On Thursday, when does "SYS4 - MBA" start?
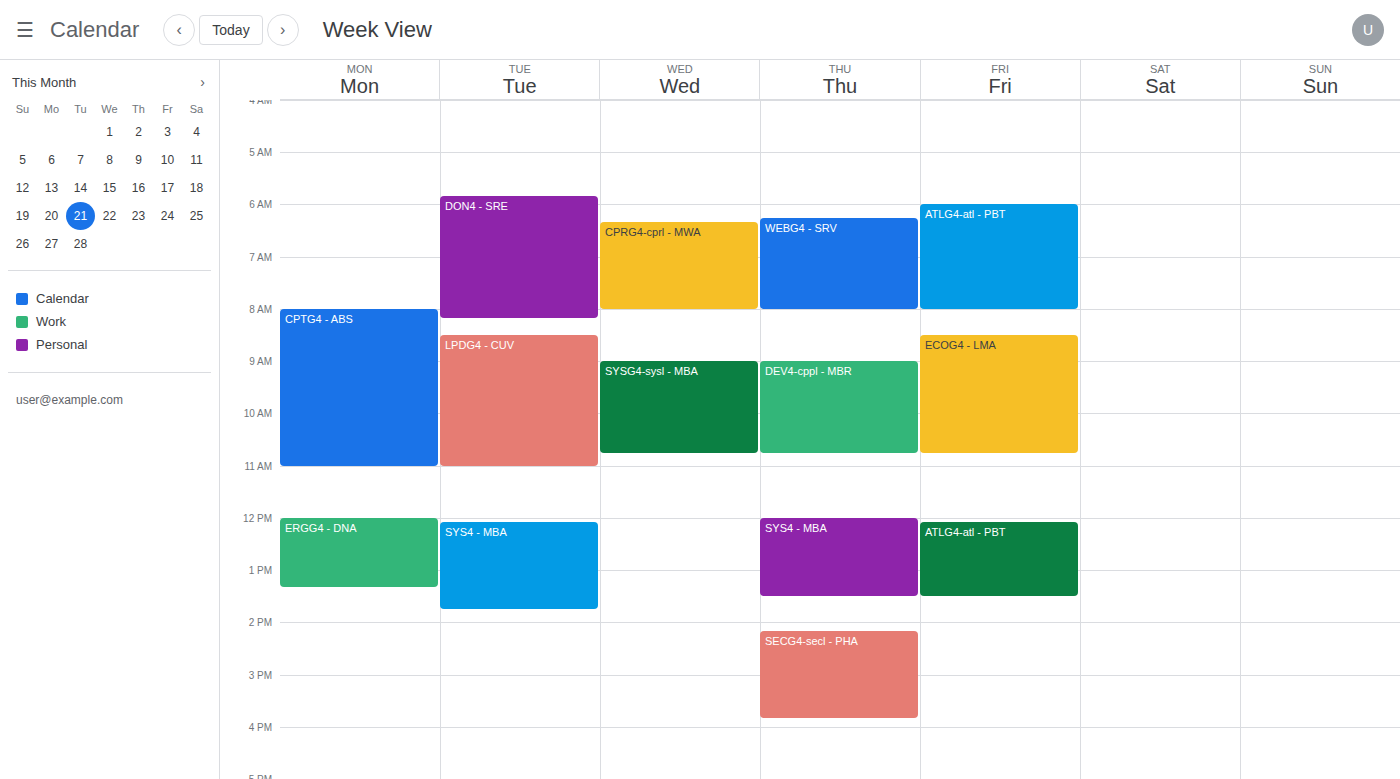
12:00 PM